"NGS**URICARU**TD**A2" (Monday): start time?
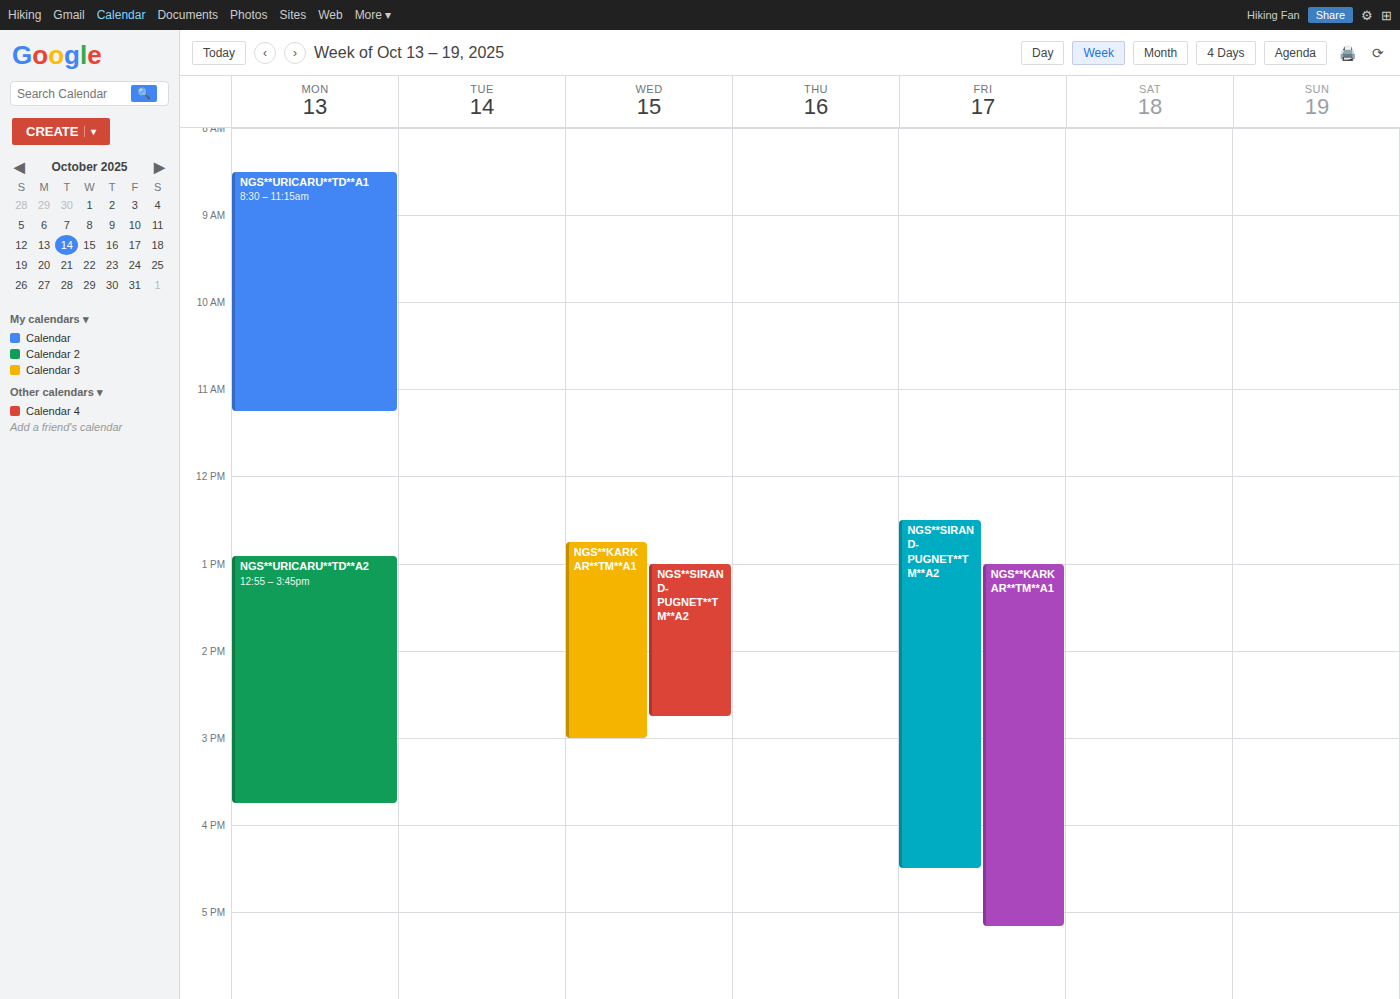
12:55 PM